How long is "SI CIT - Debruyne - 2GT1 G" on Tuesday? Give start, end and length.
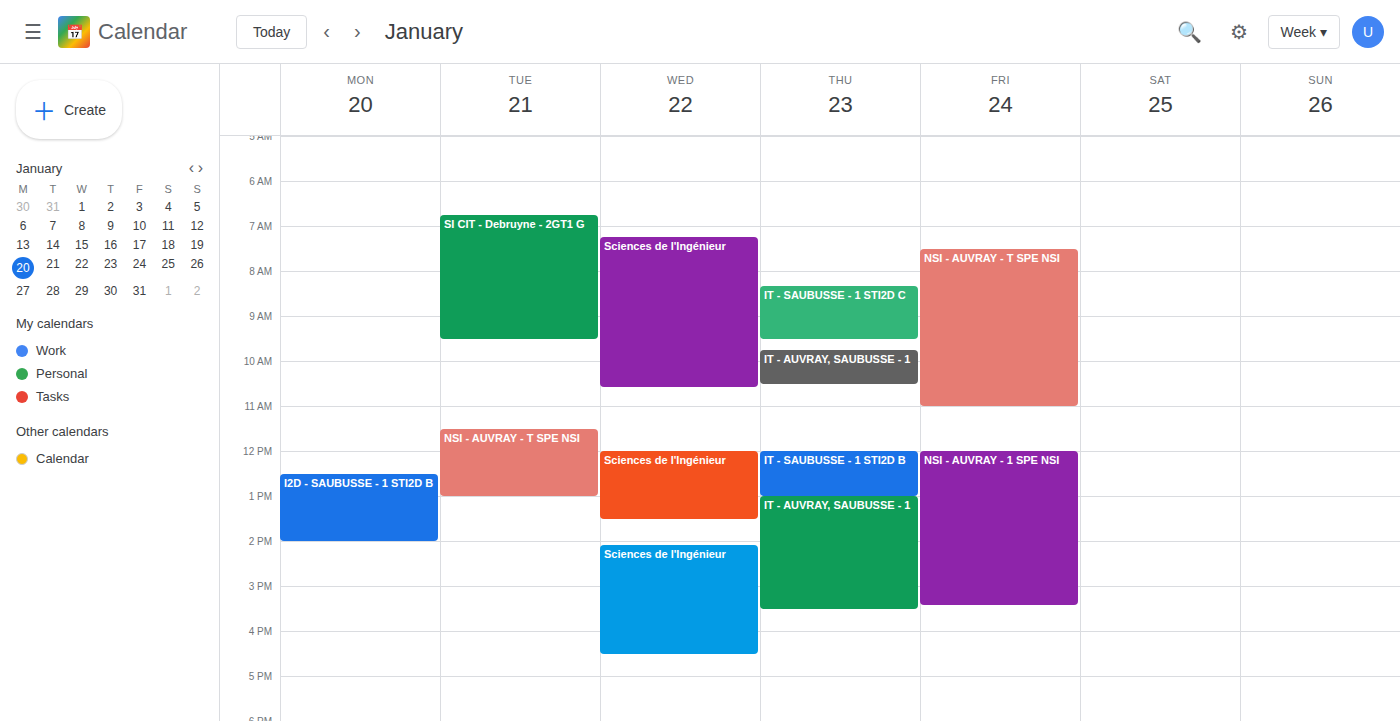
6:45 AM to 9:30 AM, 2 hours 45 minutes